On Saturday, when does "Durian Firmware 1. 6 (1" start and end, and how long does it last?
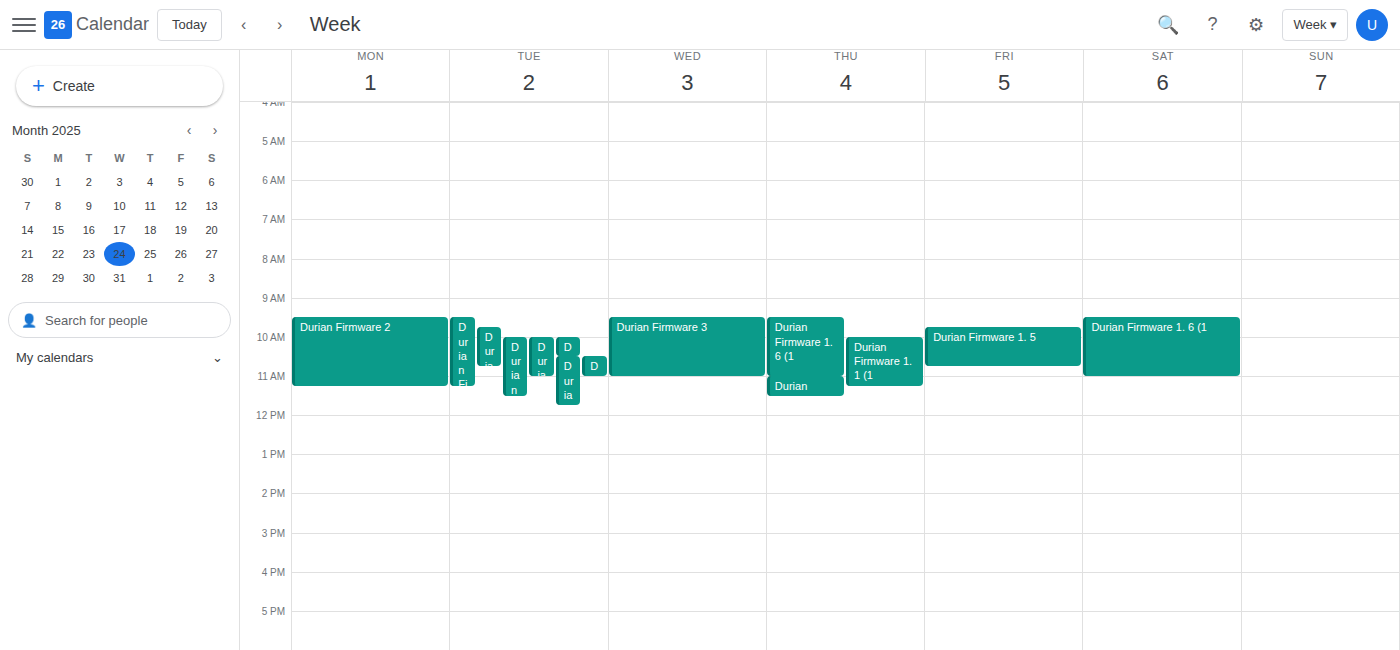
09:30 to 11:00, 1 hour 30 minutes